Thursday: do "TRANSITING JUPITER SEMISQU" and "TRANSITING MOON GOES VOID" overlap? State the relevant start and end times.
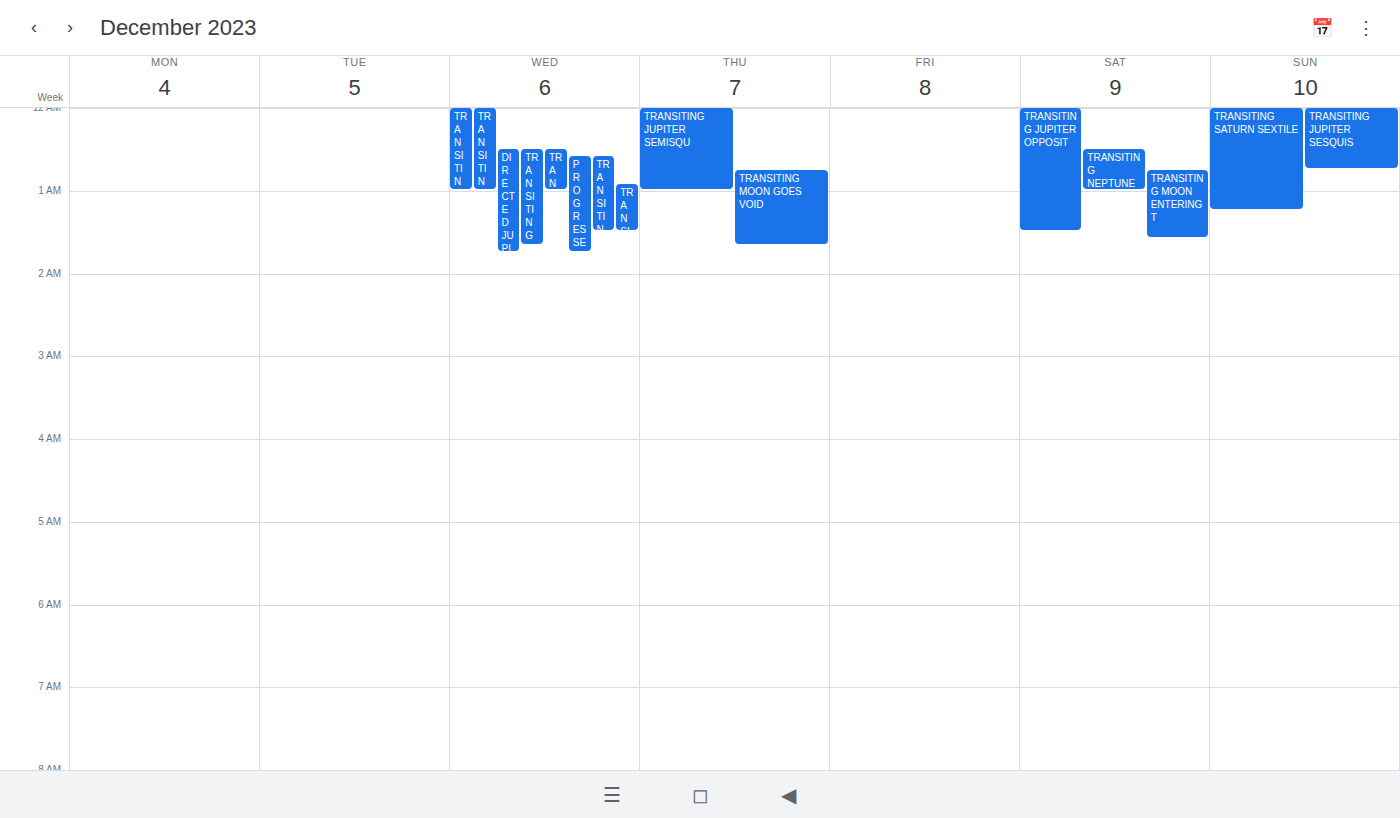
"TRANSITING MOON GOES VOID" starts at 12:45 AM, before "TRANSITING JUPITER SEMISQU" ends at 1:00 AM -- they overlap.